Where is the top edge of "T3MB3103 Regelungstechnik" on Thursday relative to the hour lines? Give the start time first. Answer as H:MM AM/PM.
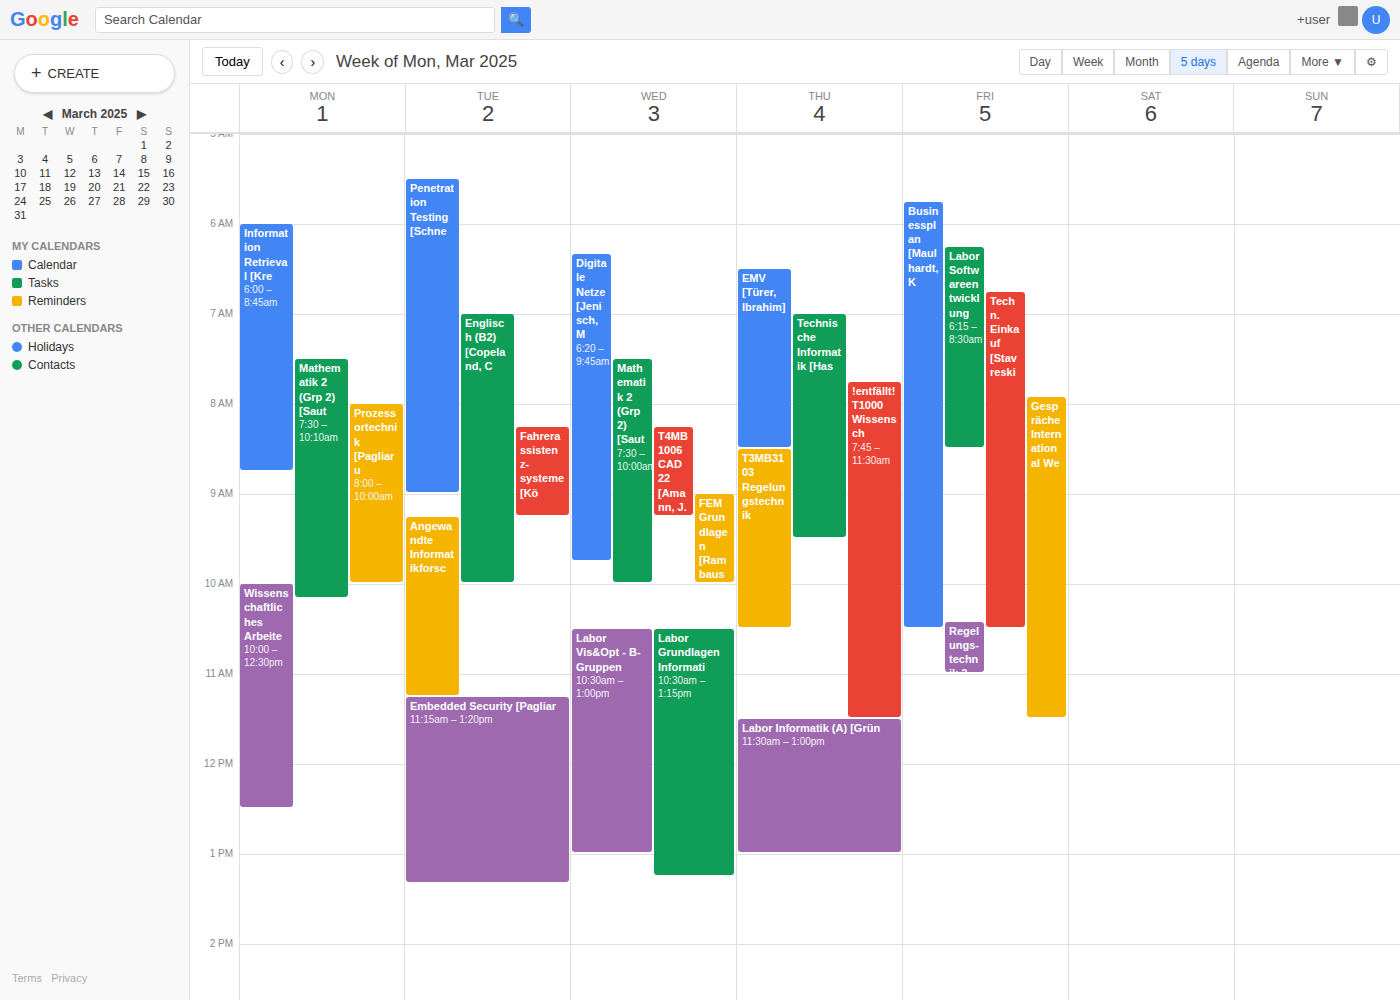
8:30 AM -- halfway between the 8 AM and 9 AM lines.